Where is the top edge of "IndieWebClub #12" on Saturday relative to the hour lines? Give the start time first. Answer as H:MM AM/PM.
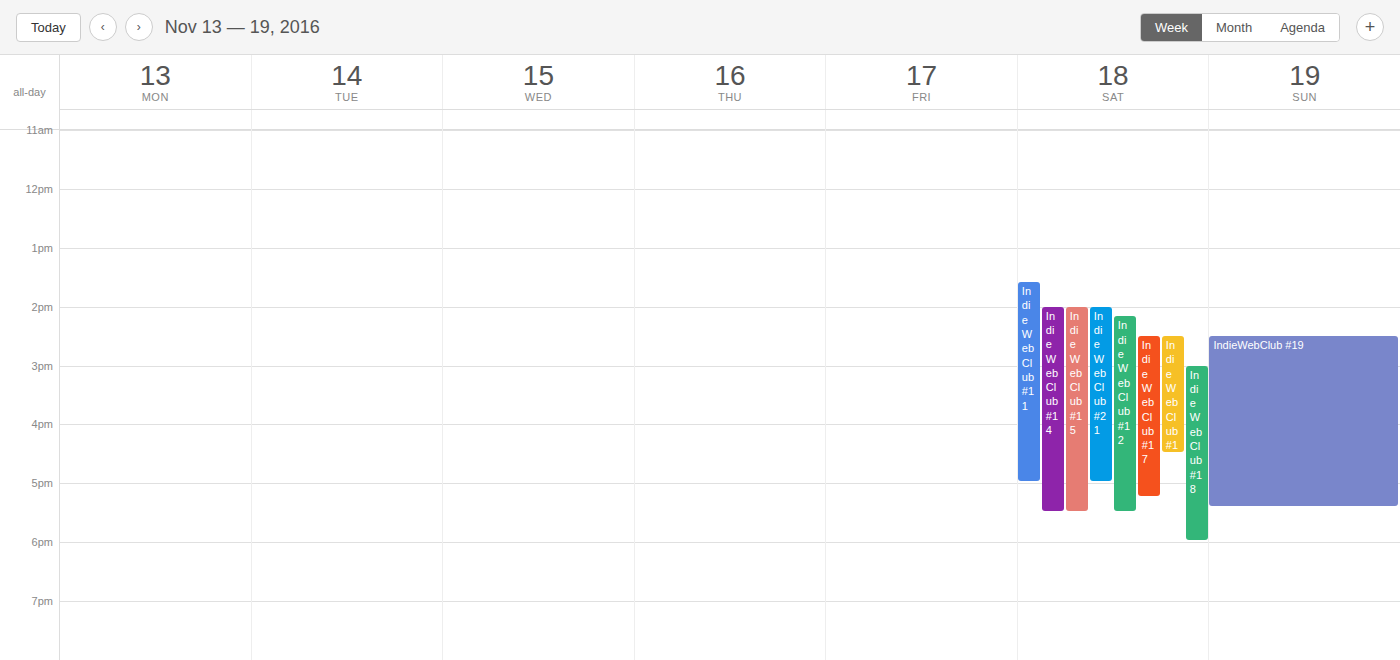
2:10 PM -- neither: 10 minutes below the 2 PM line and 50 minutes above the 3 PM line.